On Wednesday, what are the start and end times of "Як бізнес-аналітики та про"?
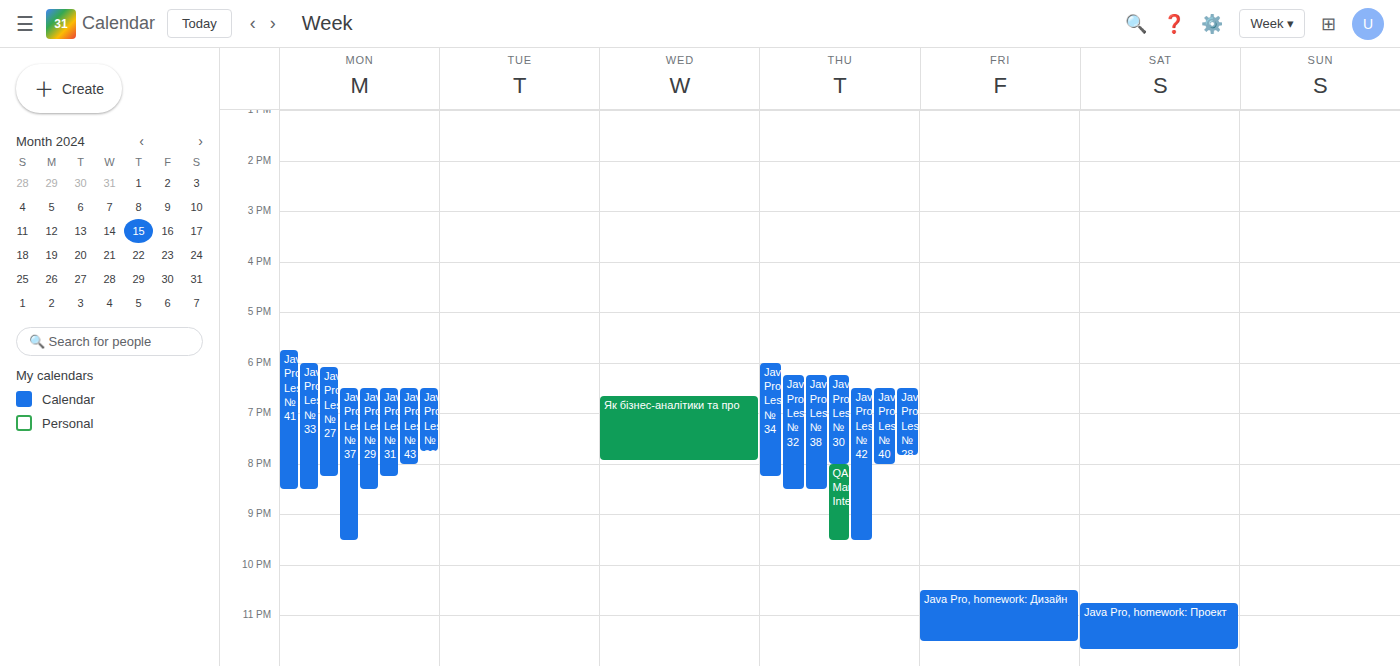
6:40 PM to 7:55 PM